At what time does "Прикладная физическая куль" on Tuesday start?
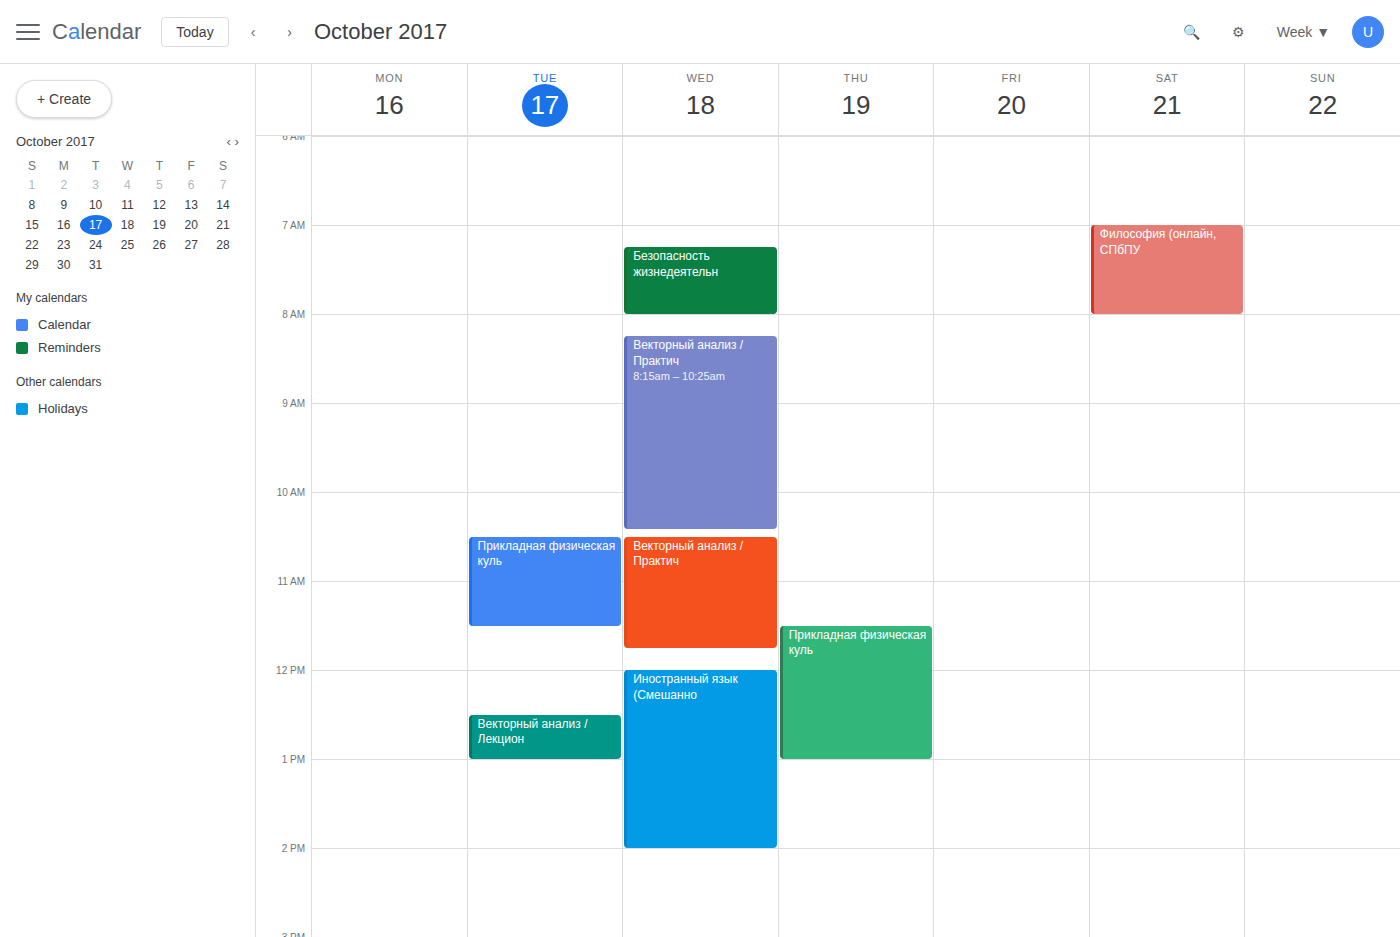
10:30 AM